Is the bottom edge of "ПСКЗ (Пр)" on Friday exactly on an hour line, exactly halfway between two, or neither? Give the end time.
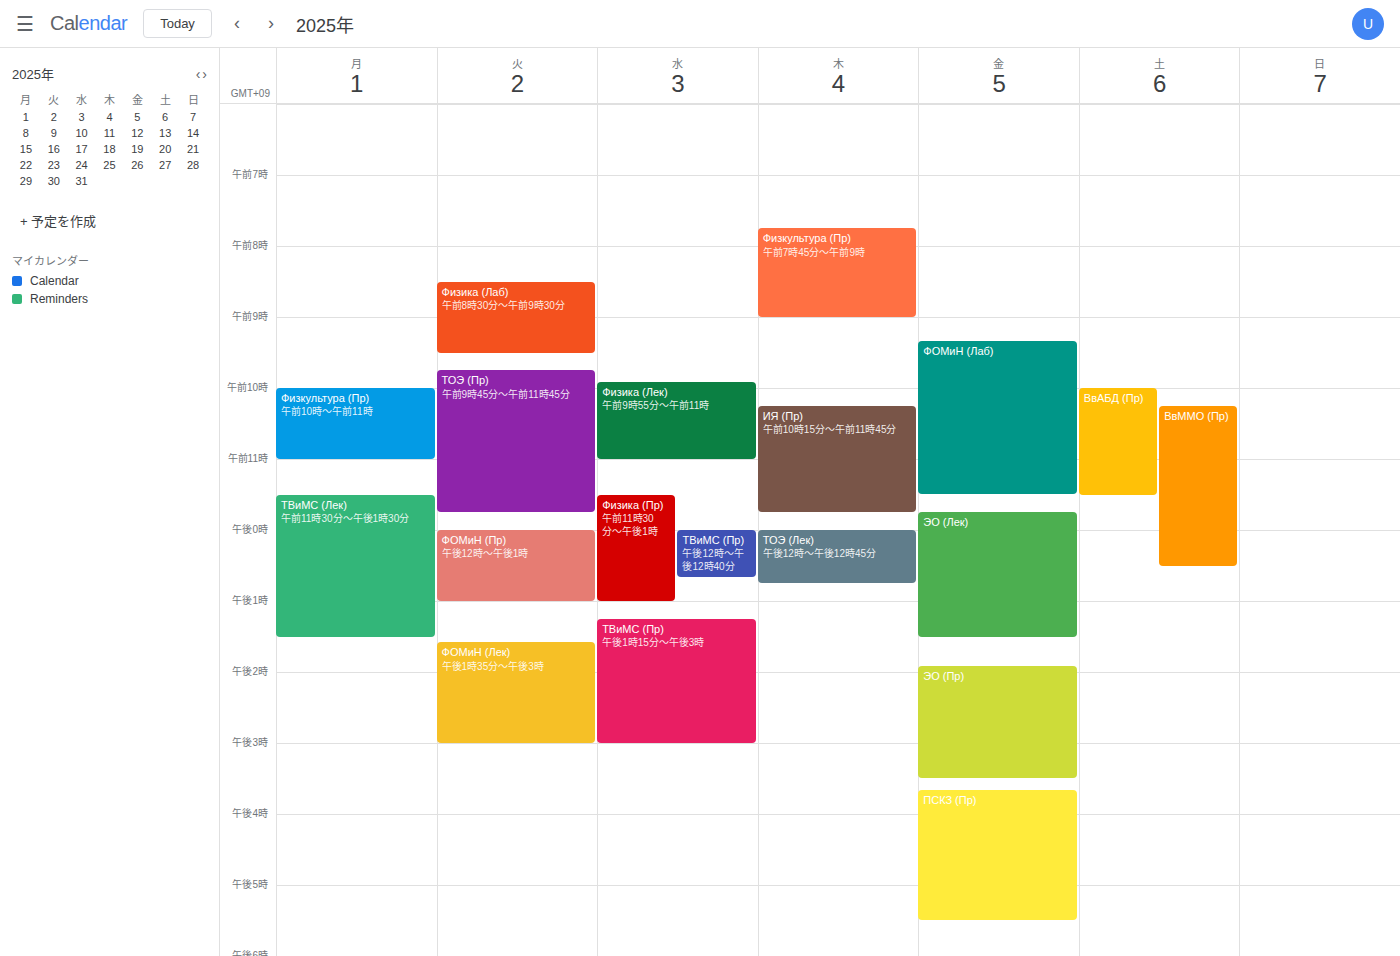
5:30 PM -- halfway between the 5 PM and 6 PM lines.